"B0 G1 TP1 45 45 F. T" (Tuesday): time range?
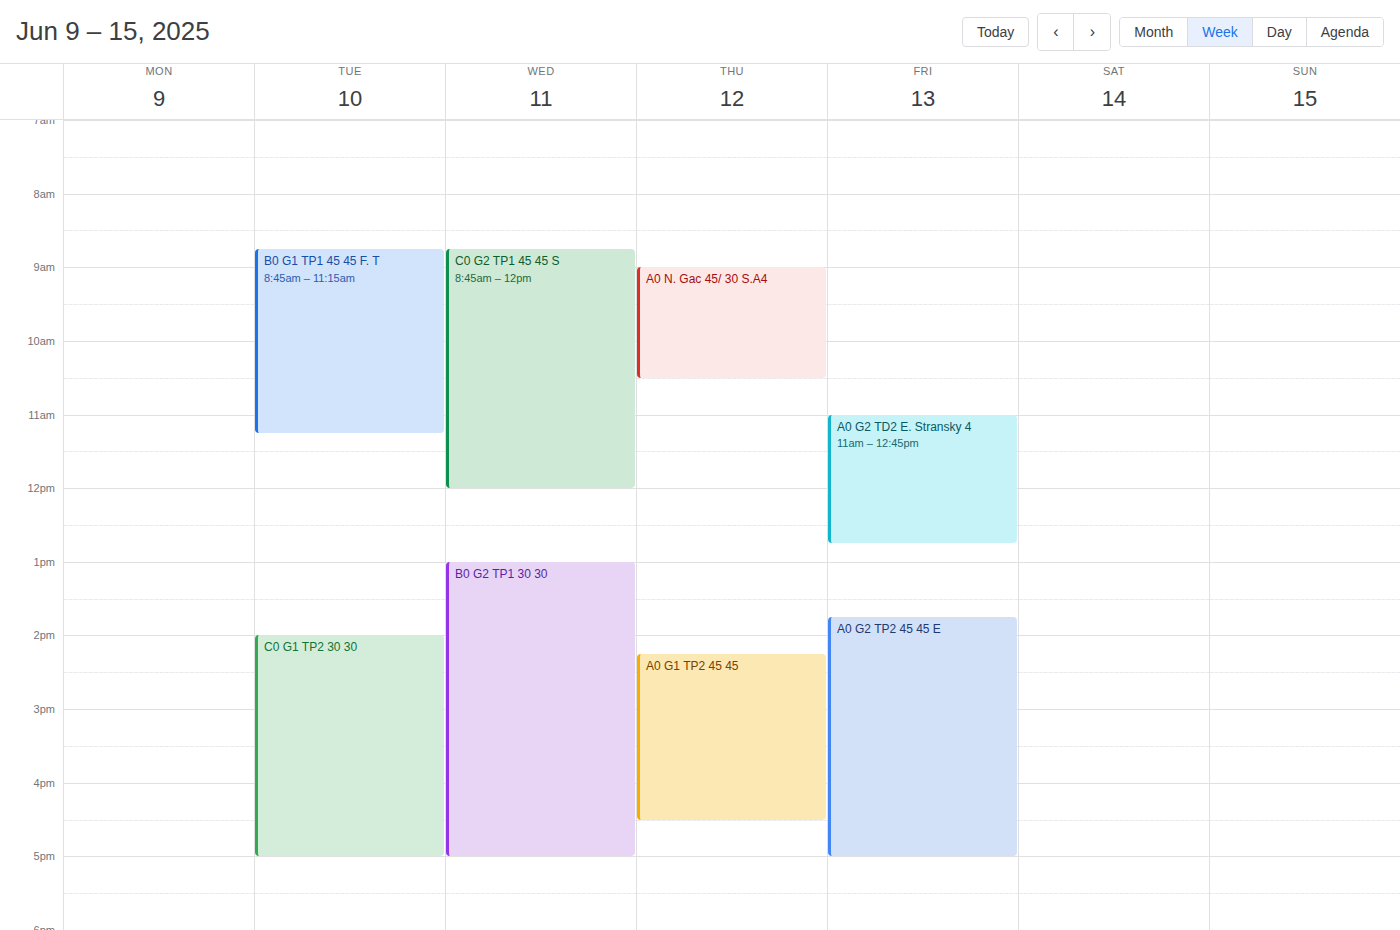
8:45 AM to 11:15 AM